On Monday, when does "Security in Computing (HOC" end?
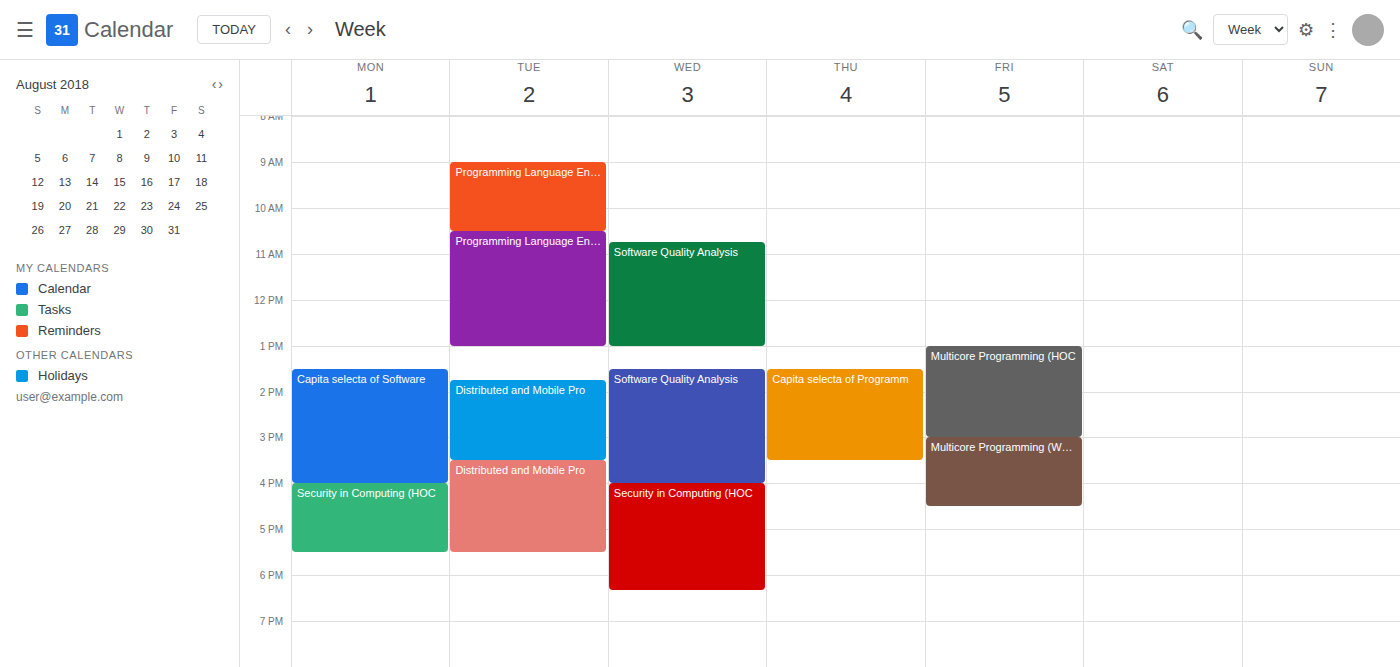
5:30 PM